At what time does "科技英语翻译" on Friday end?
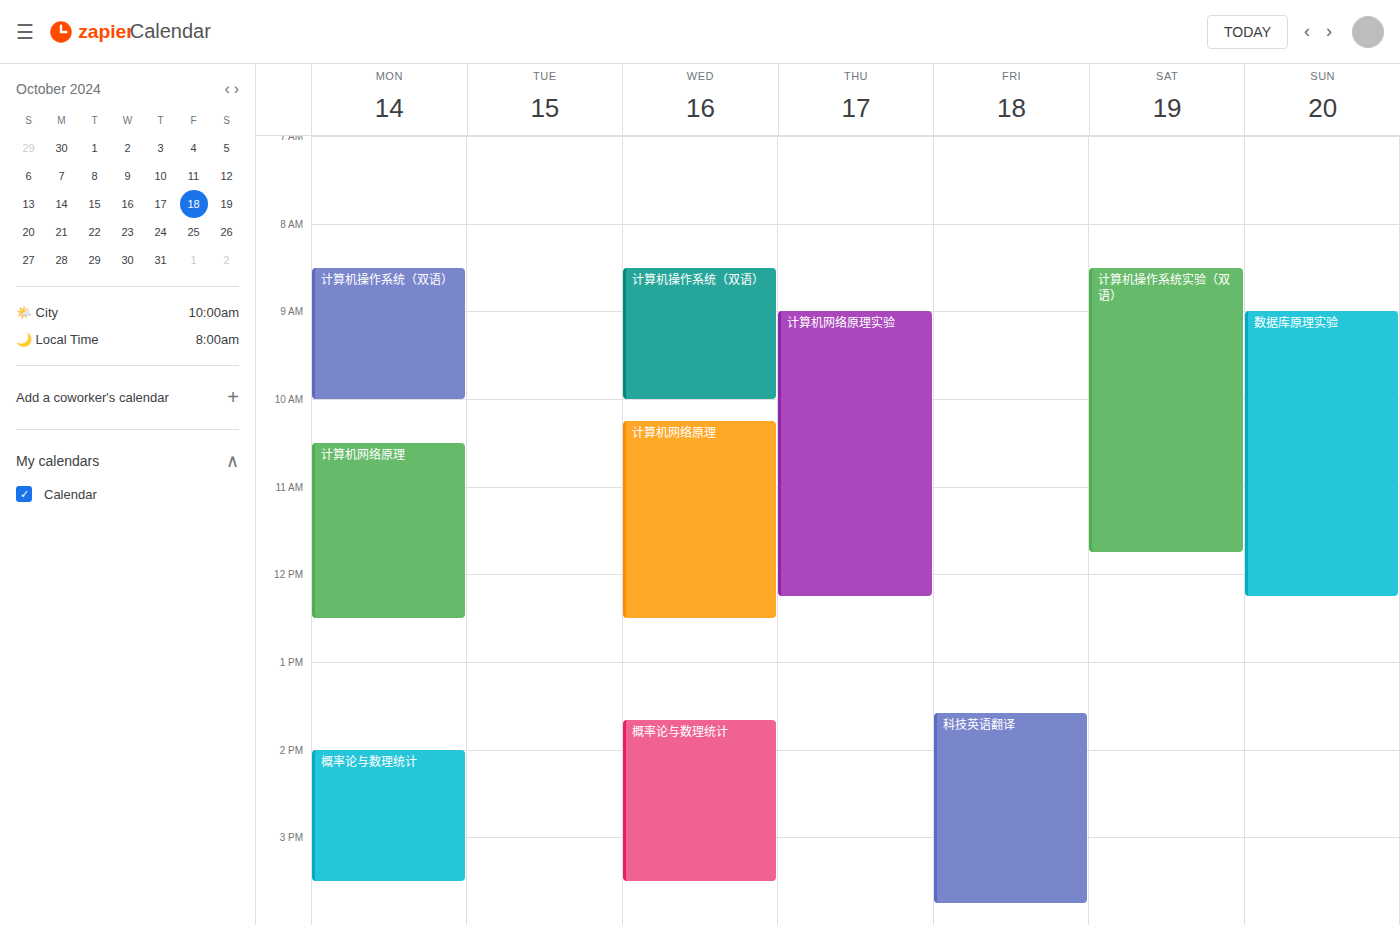
3:45 PM